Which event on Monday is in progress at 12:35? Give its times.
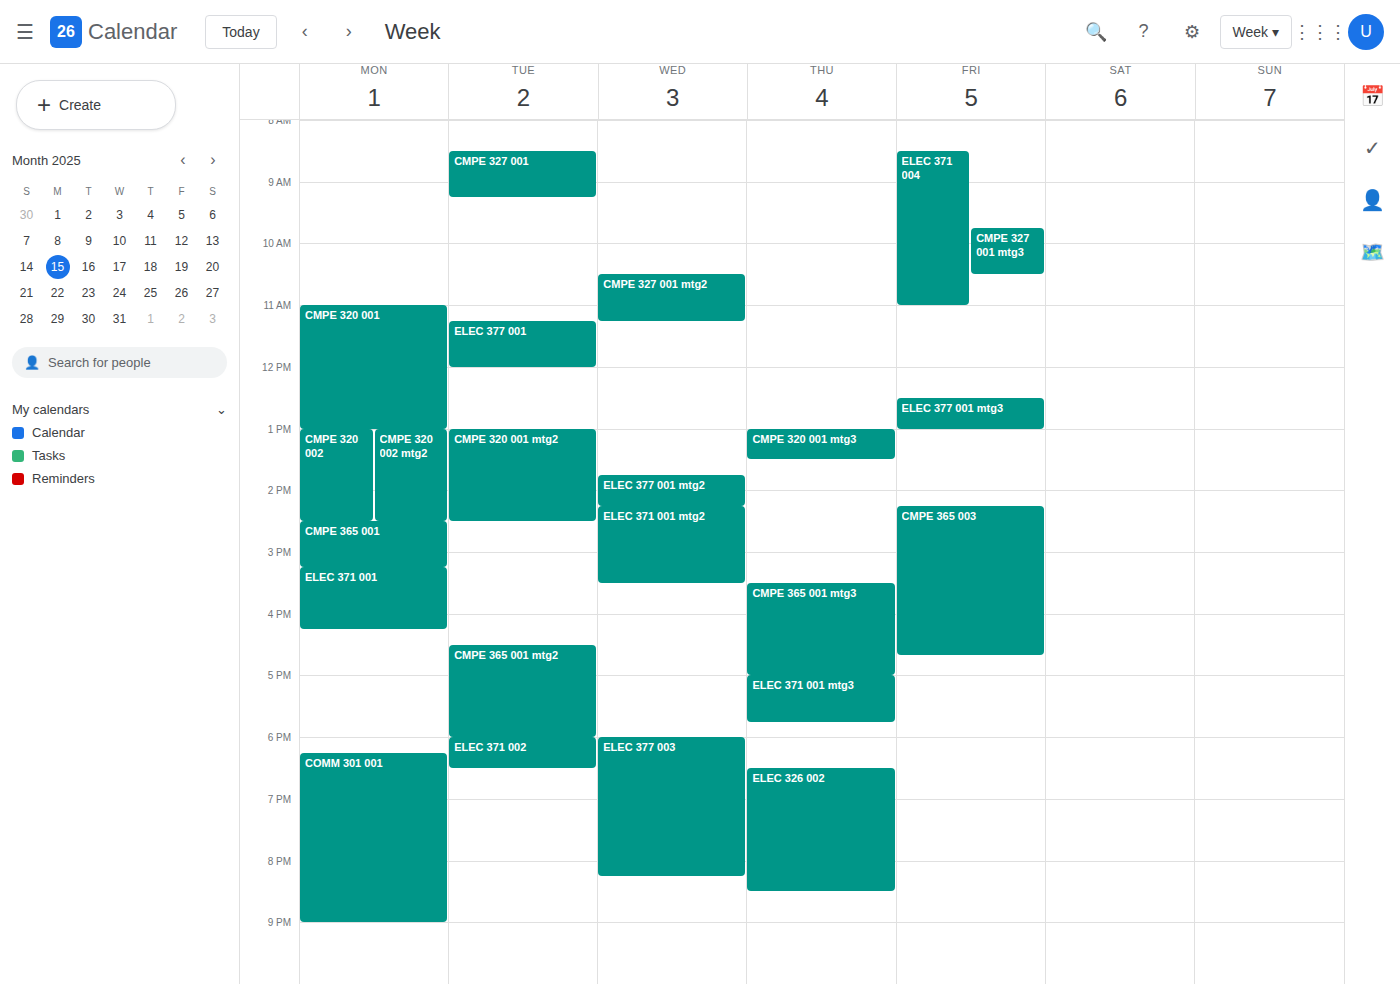
"CMPE 320 001", 11:00 to 13:00